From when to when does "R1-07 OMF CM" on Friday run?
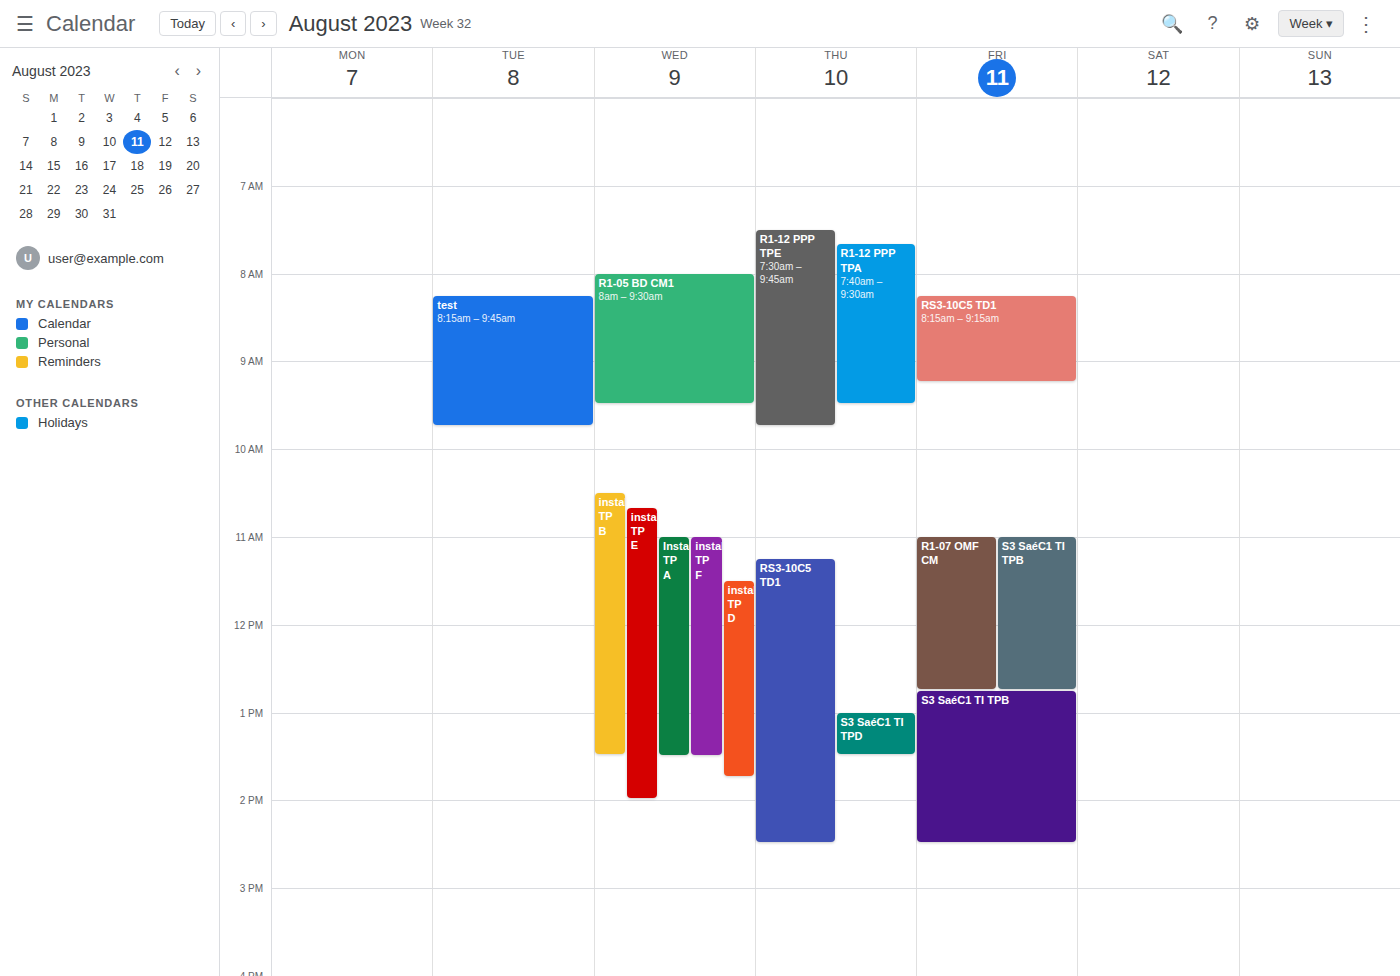
11:00 AM to 12:45 PM